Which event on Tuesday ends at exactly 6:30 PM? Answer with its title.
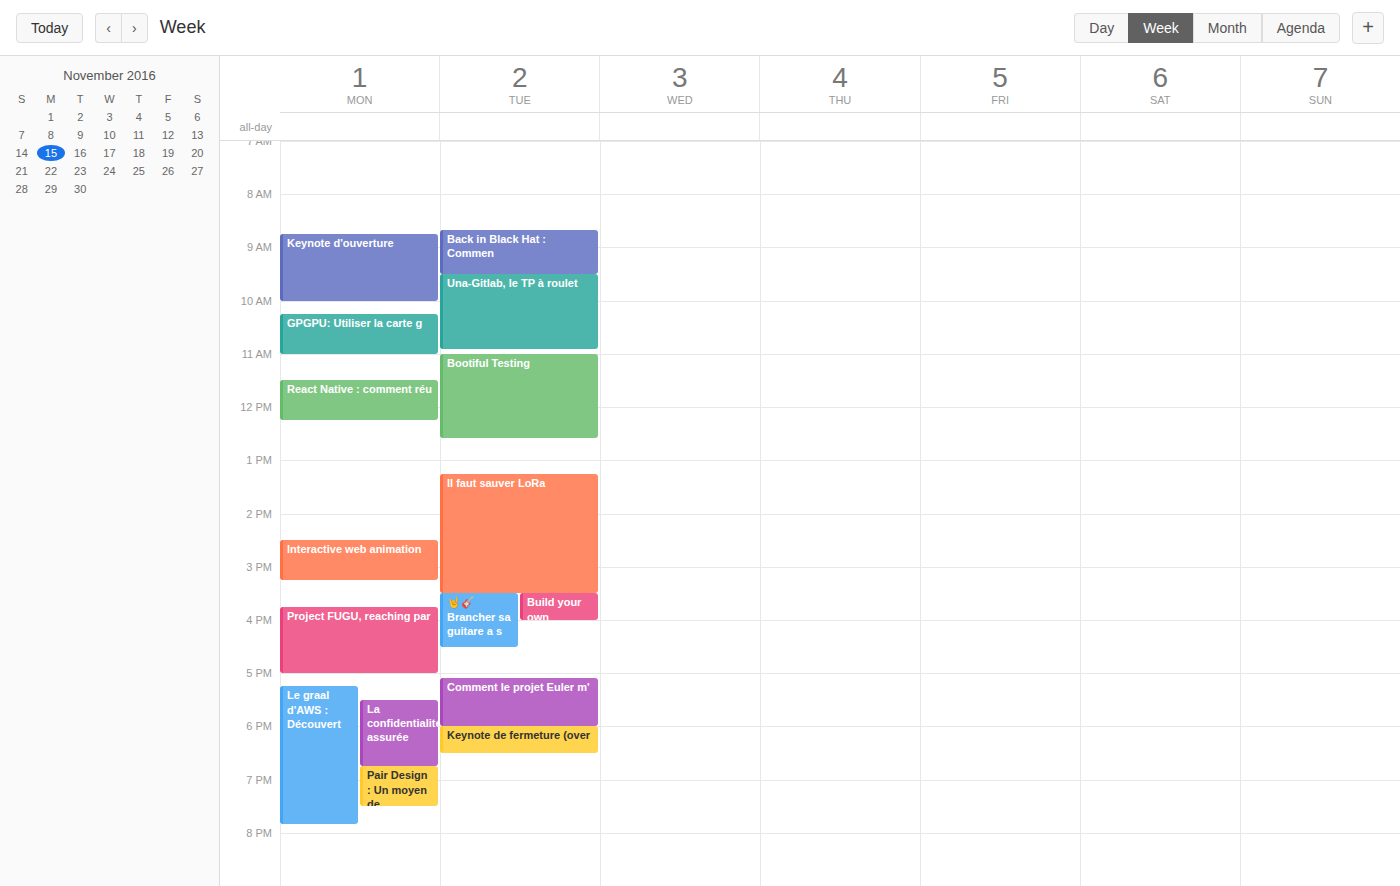
"Keynote de fermeture (over"